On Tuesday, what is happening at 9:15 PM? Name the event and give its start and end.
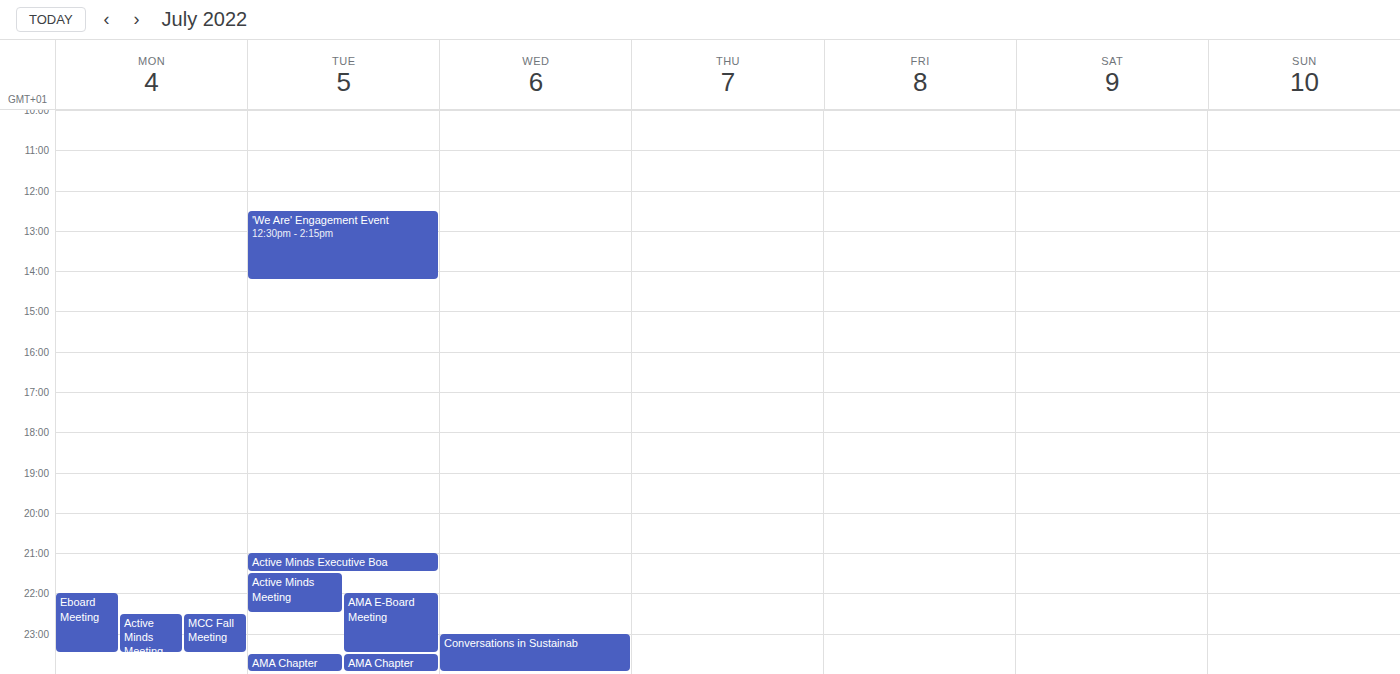
"Active Minds Executive Boa", 9:00 PM to 9:30 PM